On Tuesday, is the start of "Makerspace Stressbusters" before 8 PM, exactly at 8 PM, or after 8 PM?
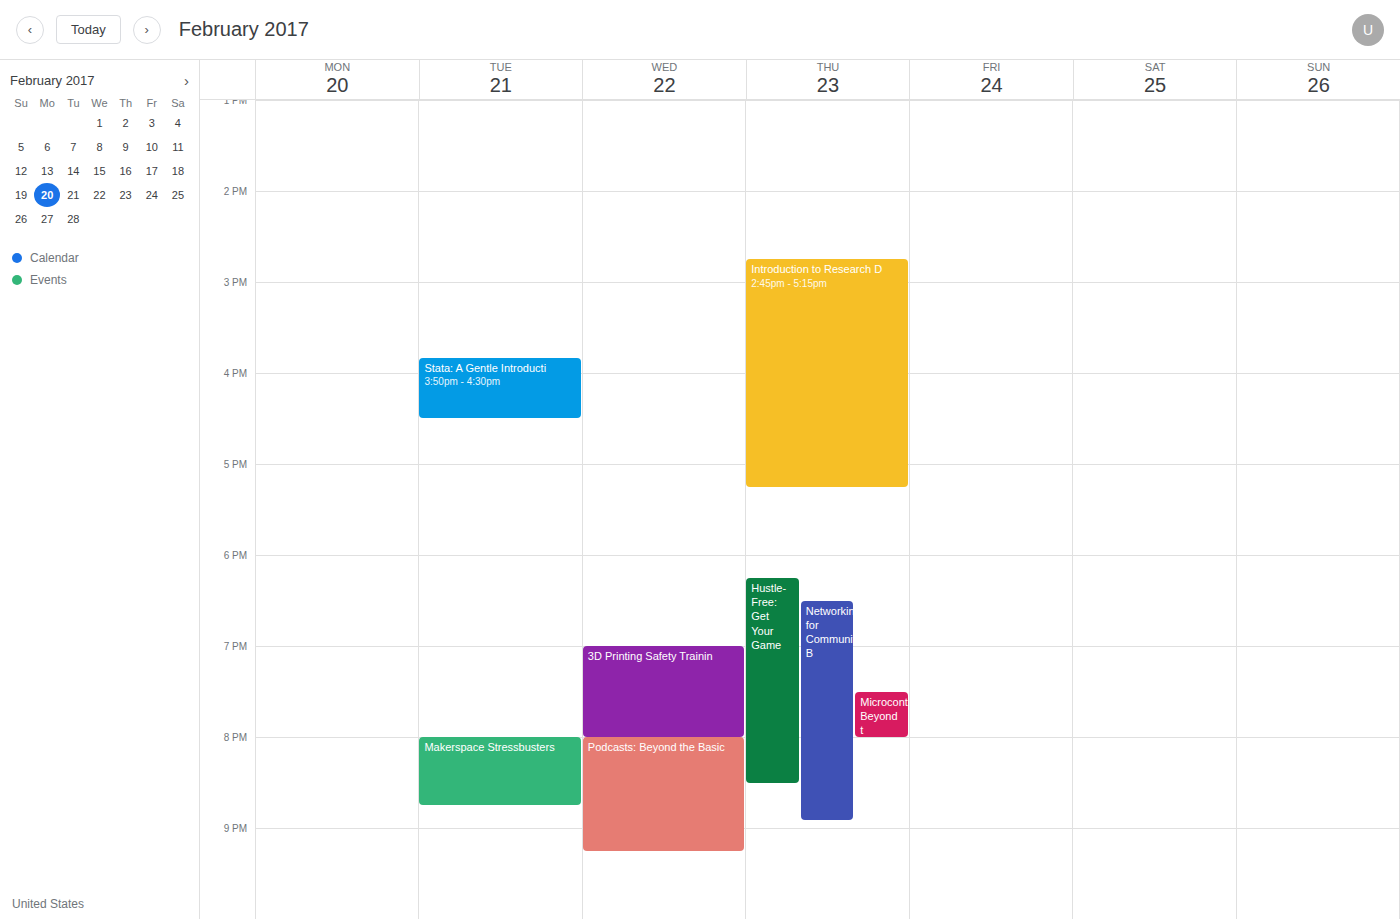
8:00 PM -- exactly at 8 PM, on the 8 PM line.